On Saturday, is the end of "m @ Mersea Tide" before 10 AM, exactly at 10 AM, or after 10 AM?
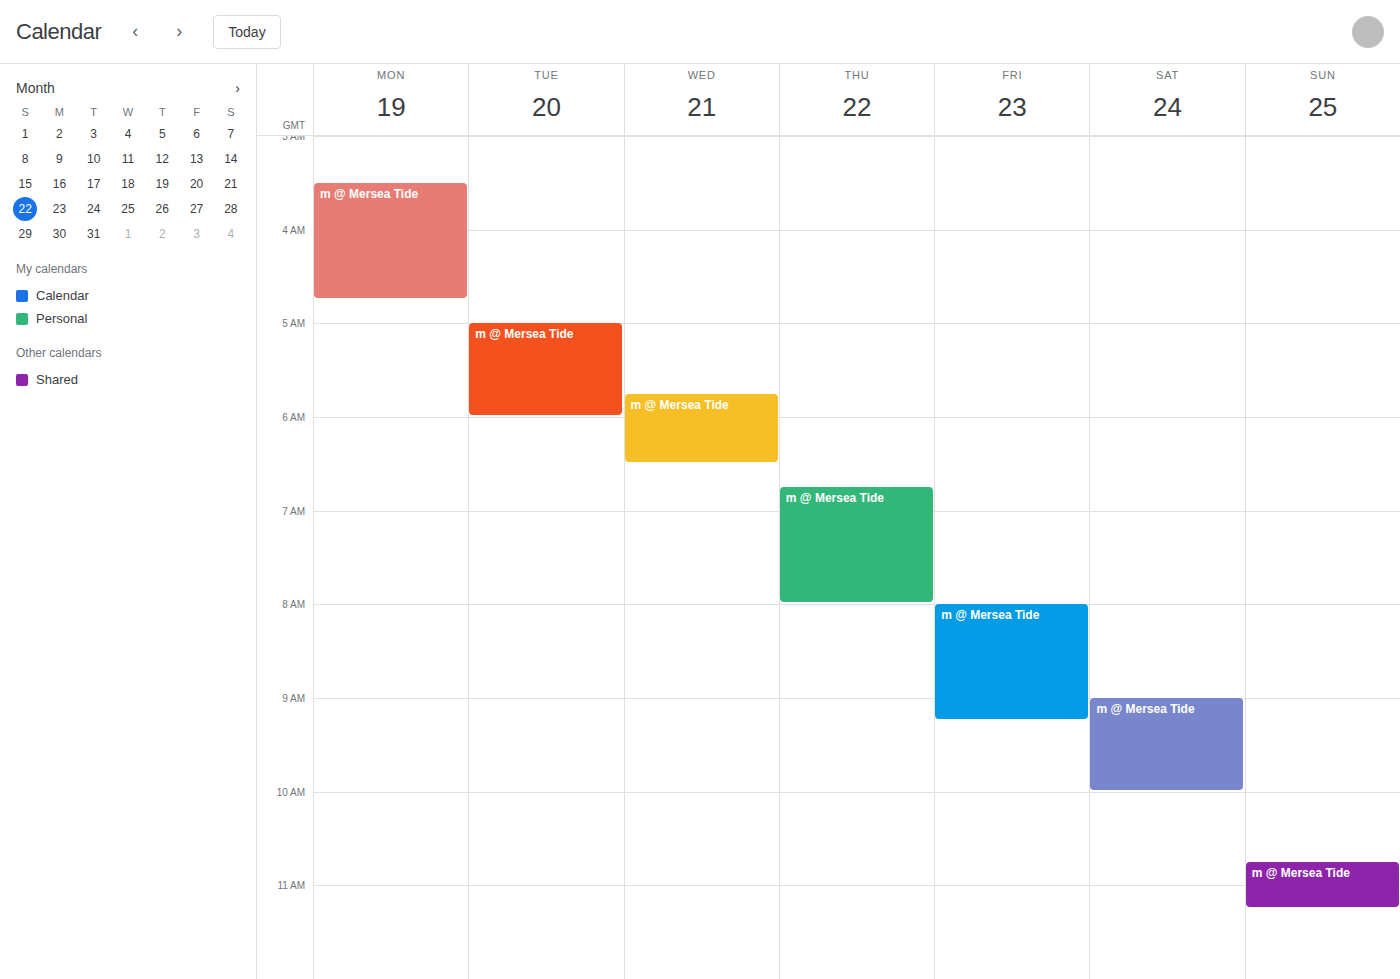
10:00 AM -- exactly at 10 AM, on the 10 AM line.